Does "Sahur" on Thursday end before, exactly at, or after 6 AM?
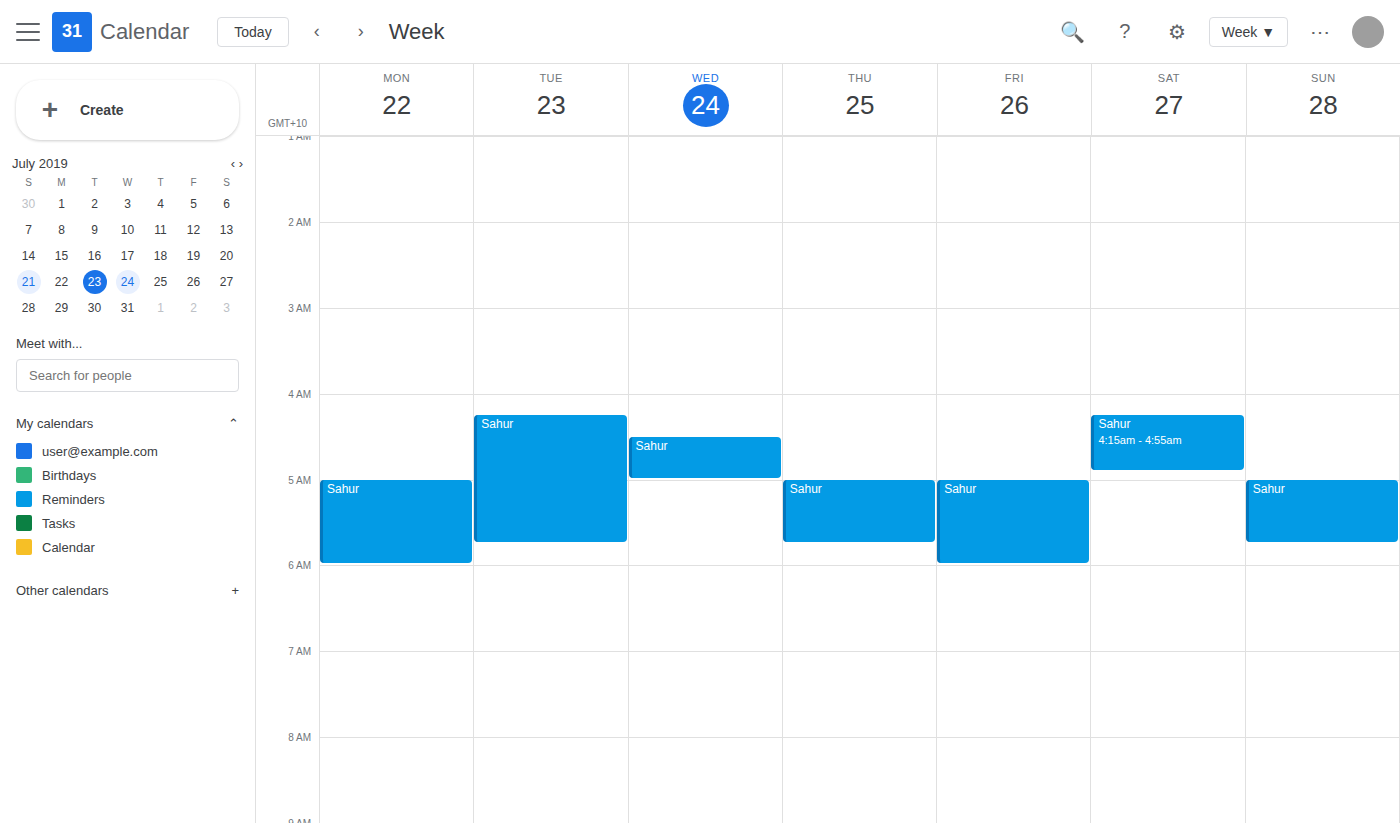
5:45 AM -- before 6 AM, 15 minutes above the 6 AM line.